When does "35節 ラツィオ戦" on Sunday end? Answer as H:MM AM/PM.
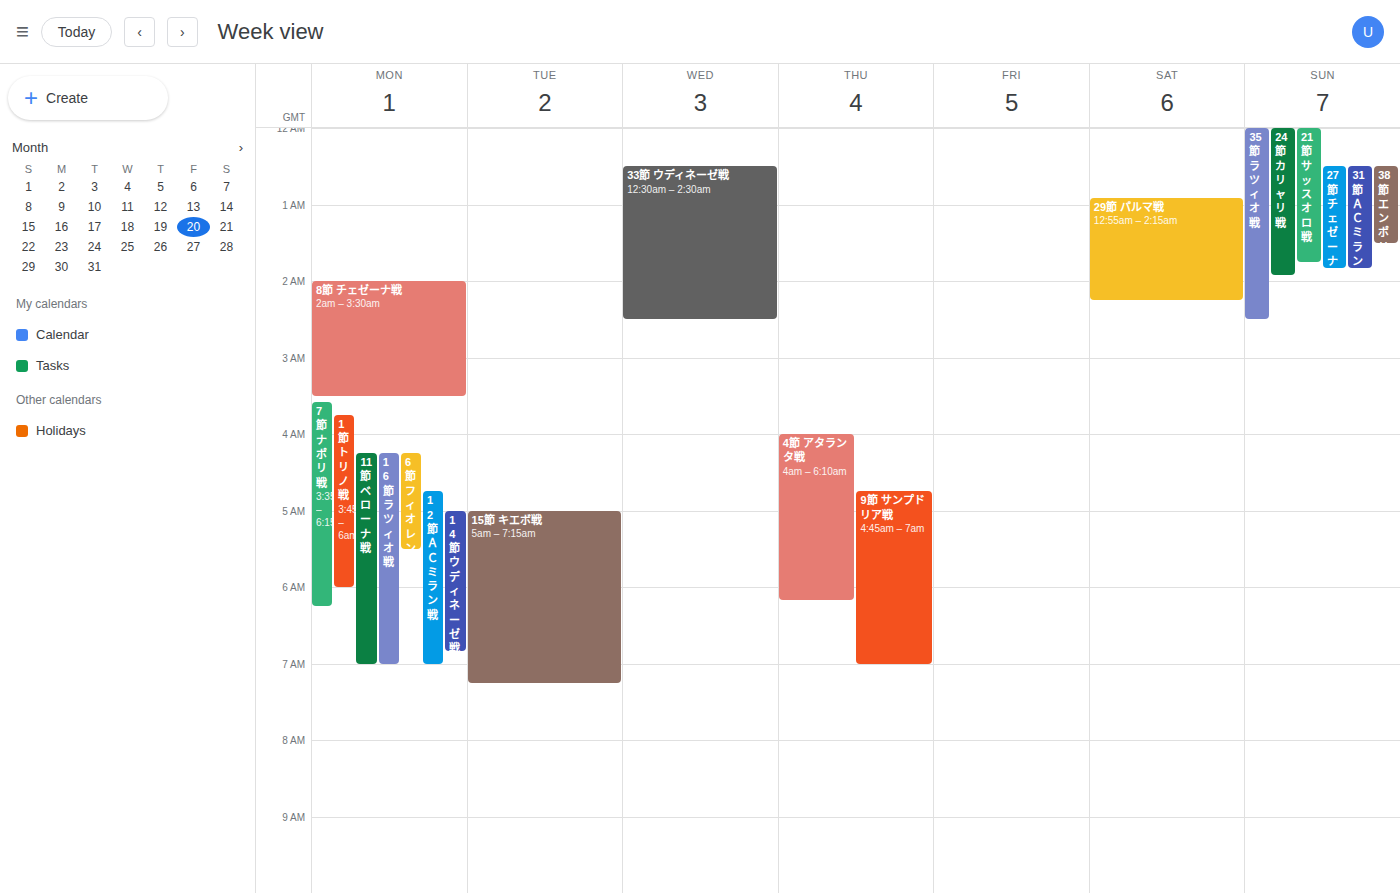
2:30 AM